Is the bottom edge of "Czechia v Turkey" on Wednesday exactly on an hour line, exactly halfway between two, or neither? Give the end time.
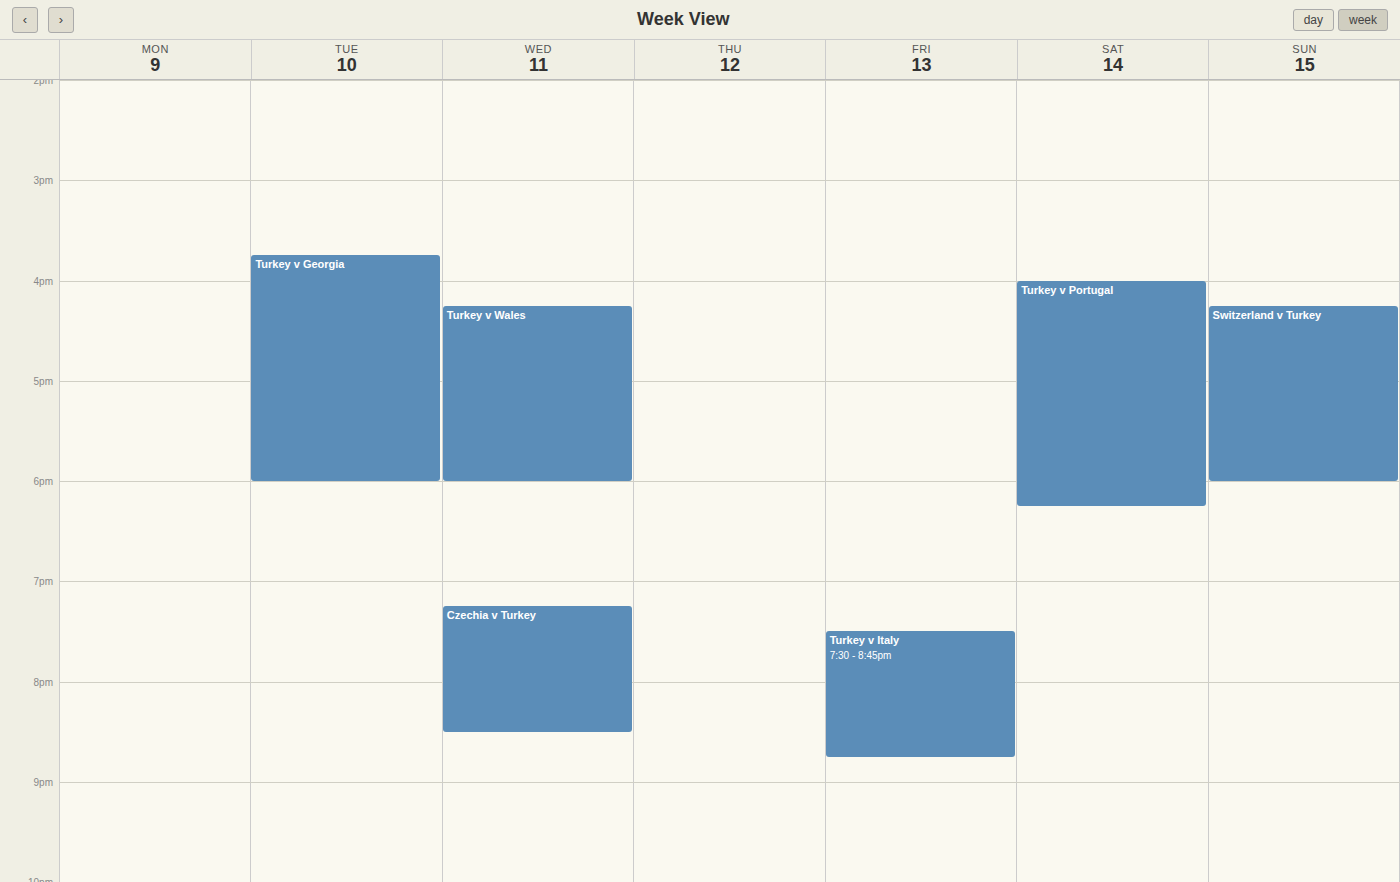
8:30 PM -- halfway between the 8 PM and 9 PM lines.